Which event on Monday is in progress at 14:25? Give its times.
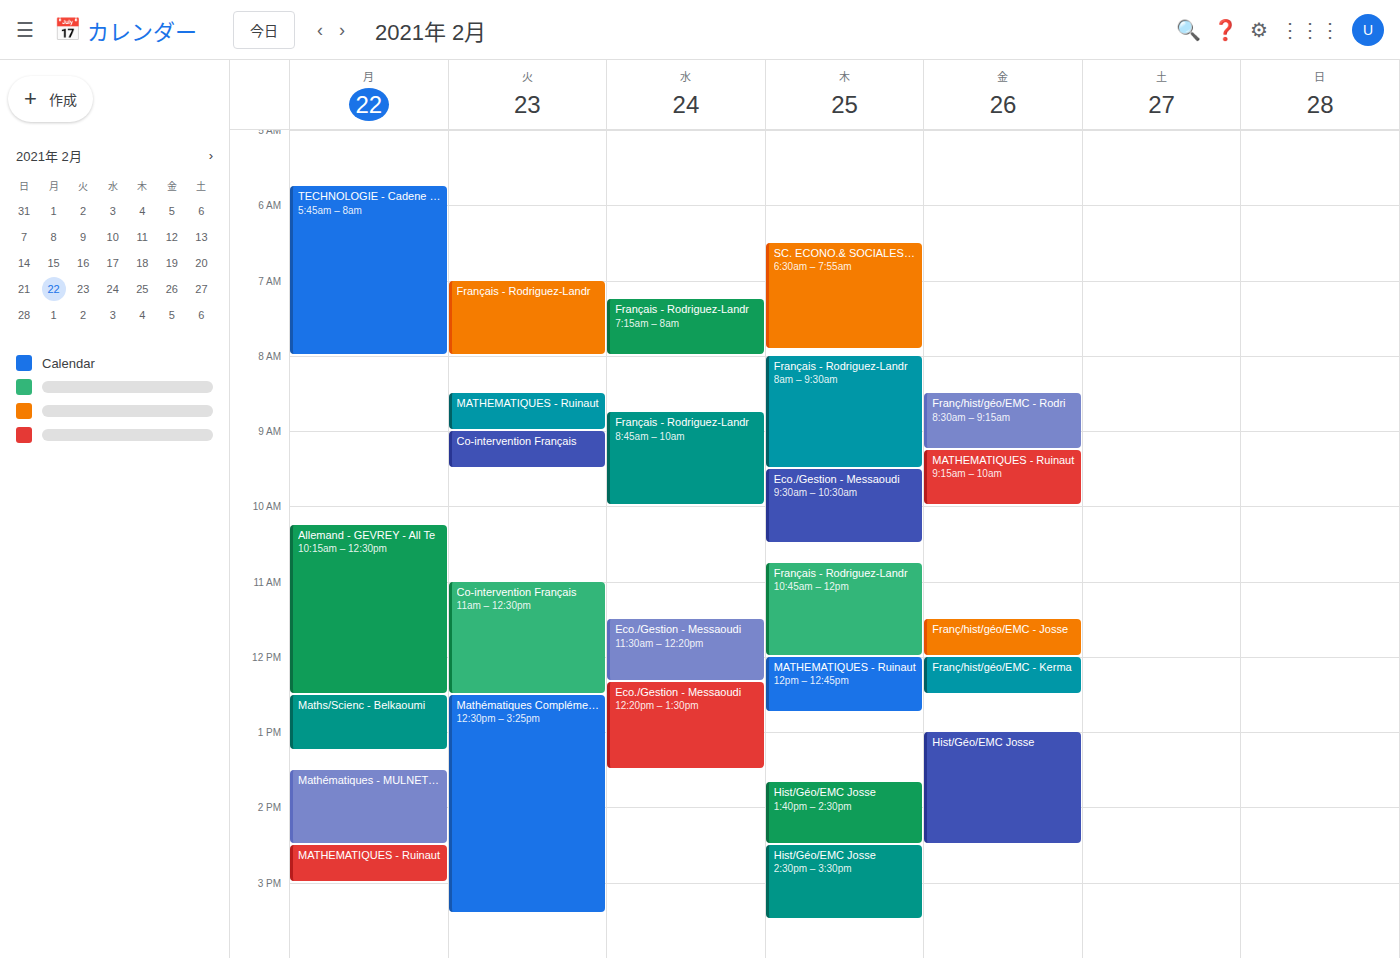
"Mathématiques - MULNET - 1", 13:30 to 14:30